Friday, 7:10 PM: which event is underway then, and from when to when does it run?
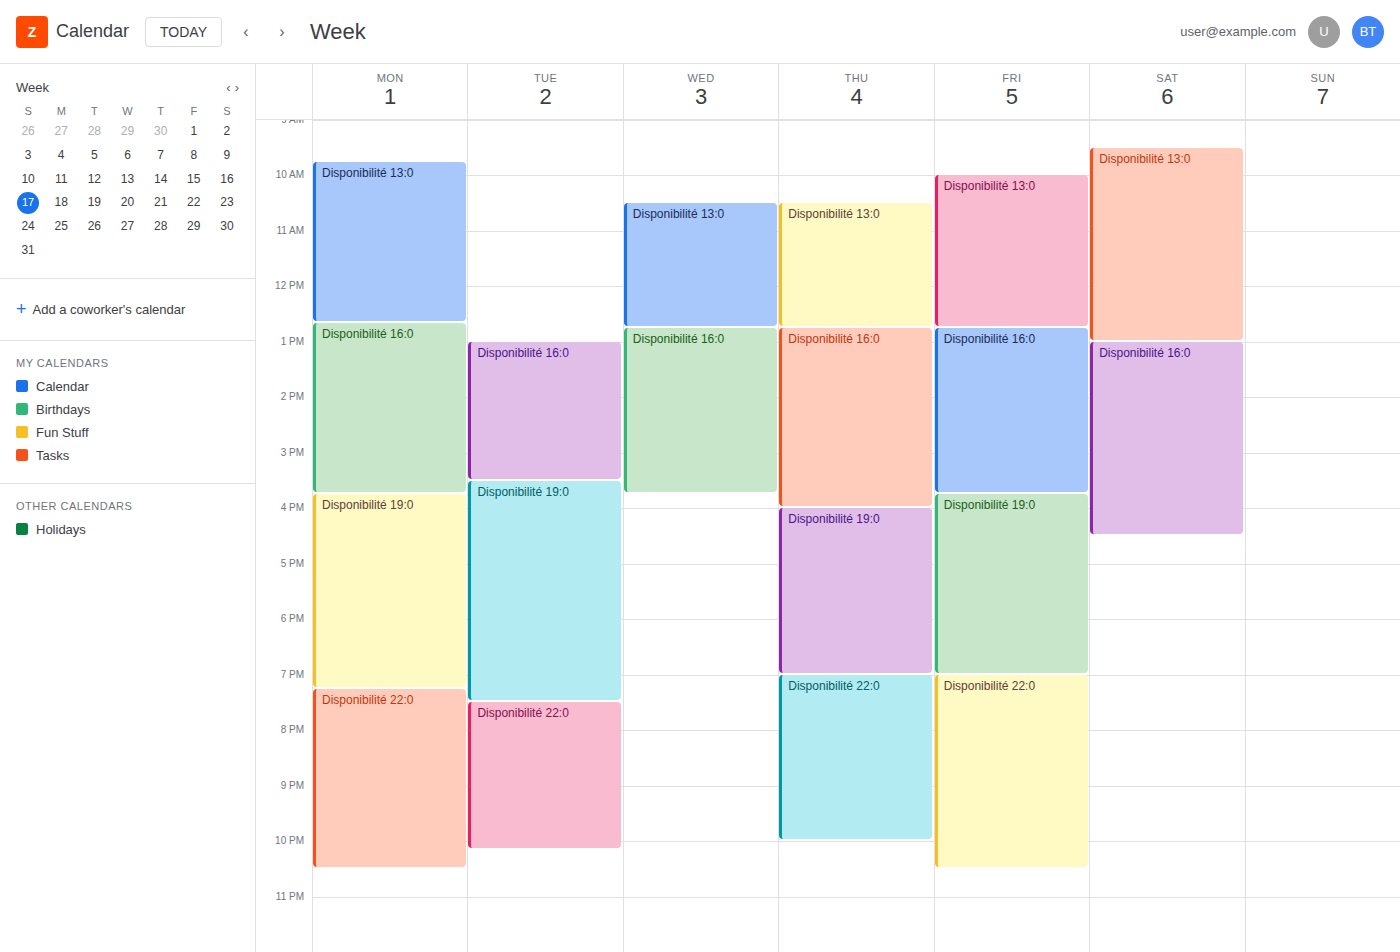
"Disponibilité 22:0", 7:00 PM to 10:30 PM